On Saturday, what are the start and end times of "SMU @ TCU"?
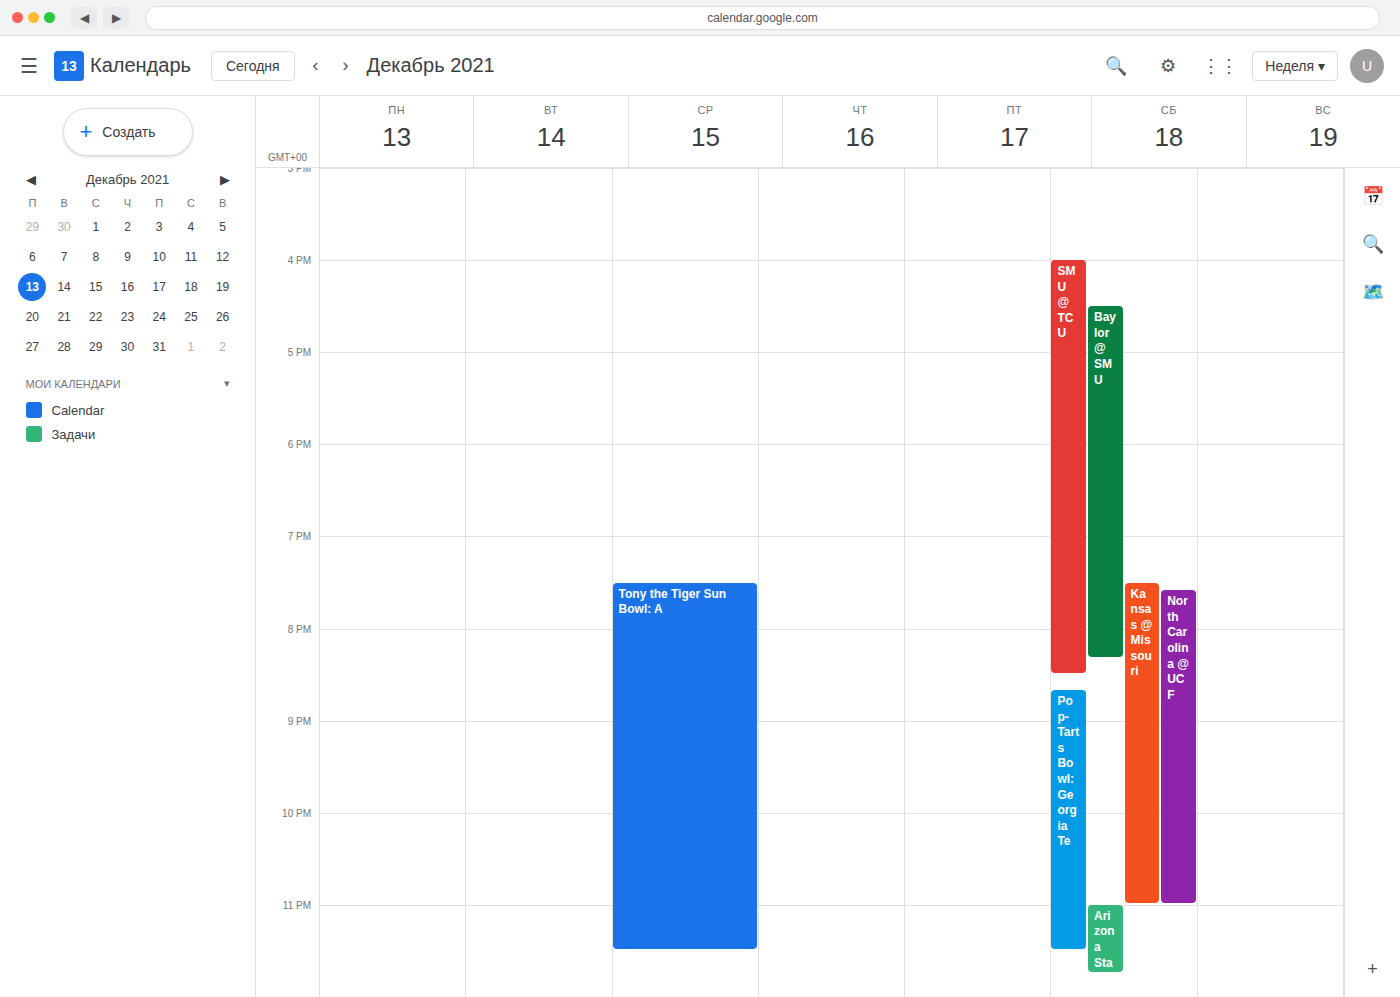
4:00 PM to 8:30 PM